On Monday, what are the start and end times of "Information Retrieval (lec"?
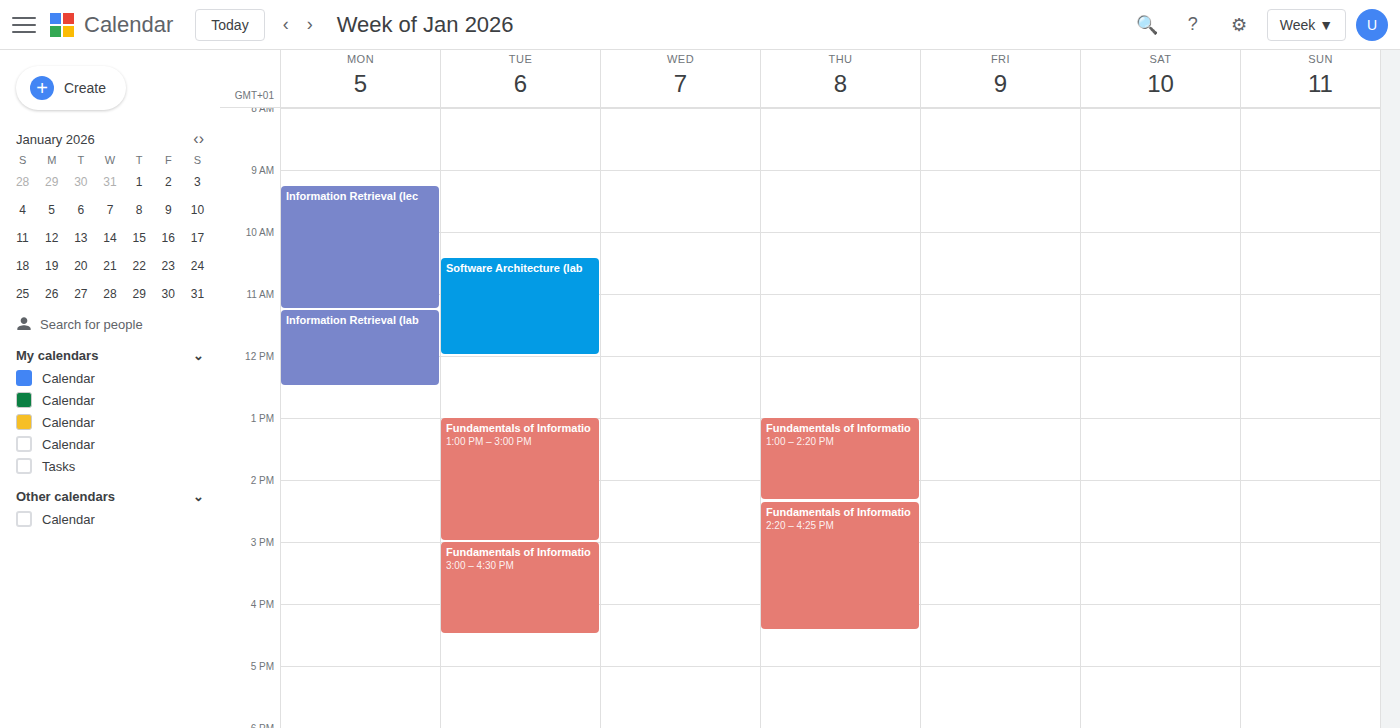
9:15 AM to 11:15 AM